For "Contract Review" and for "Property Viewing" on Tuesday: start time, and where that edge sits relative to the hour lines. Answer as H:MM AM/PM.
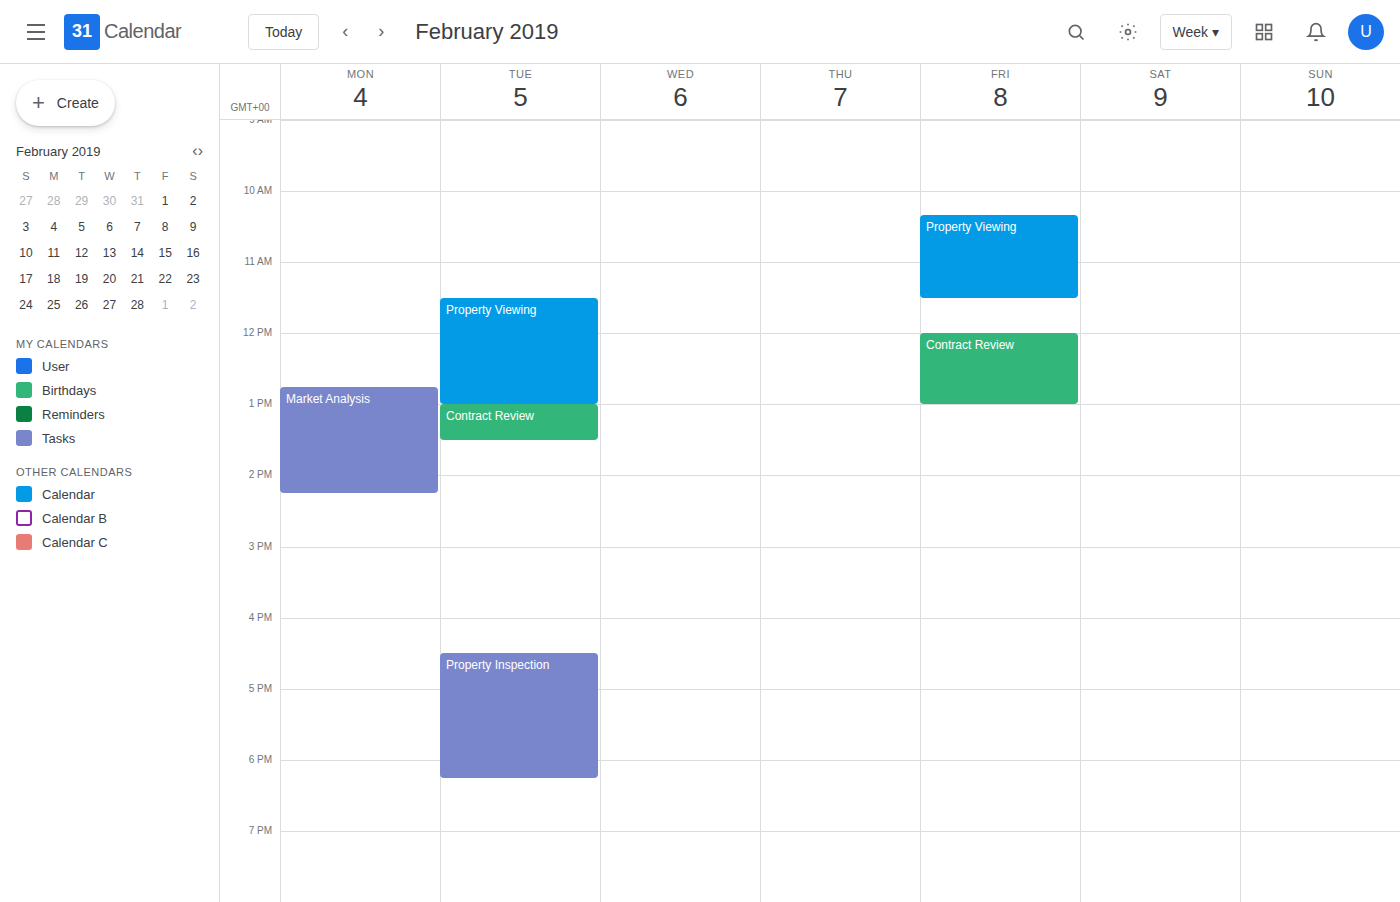
"Contract Review": 1:00 PM, exactly on the 1 PM line. "Property Viewing": 11:30 AM, halfway between the 11 AM and 12 PM lines.